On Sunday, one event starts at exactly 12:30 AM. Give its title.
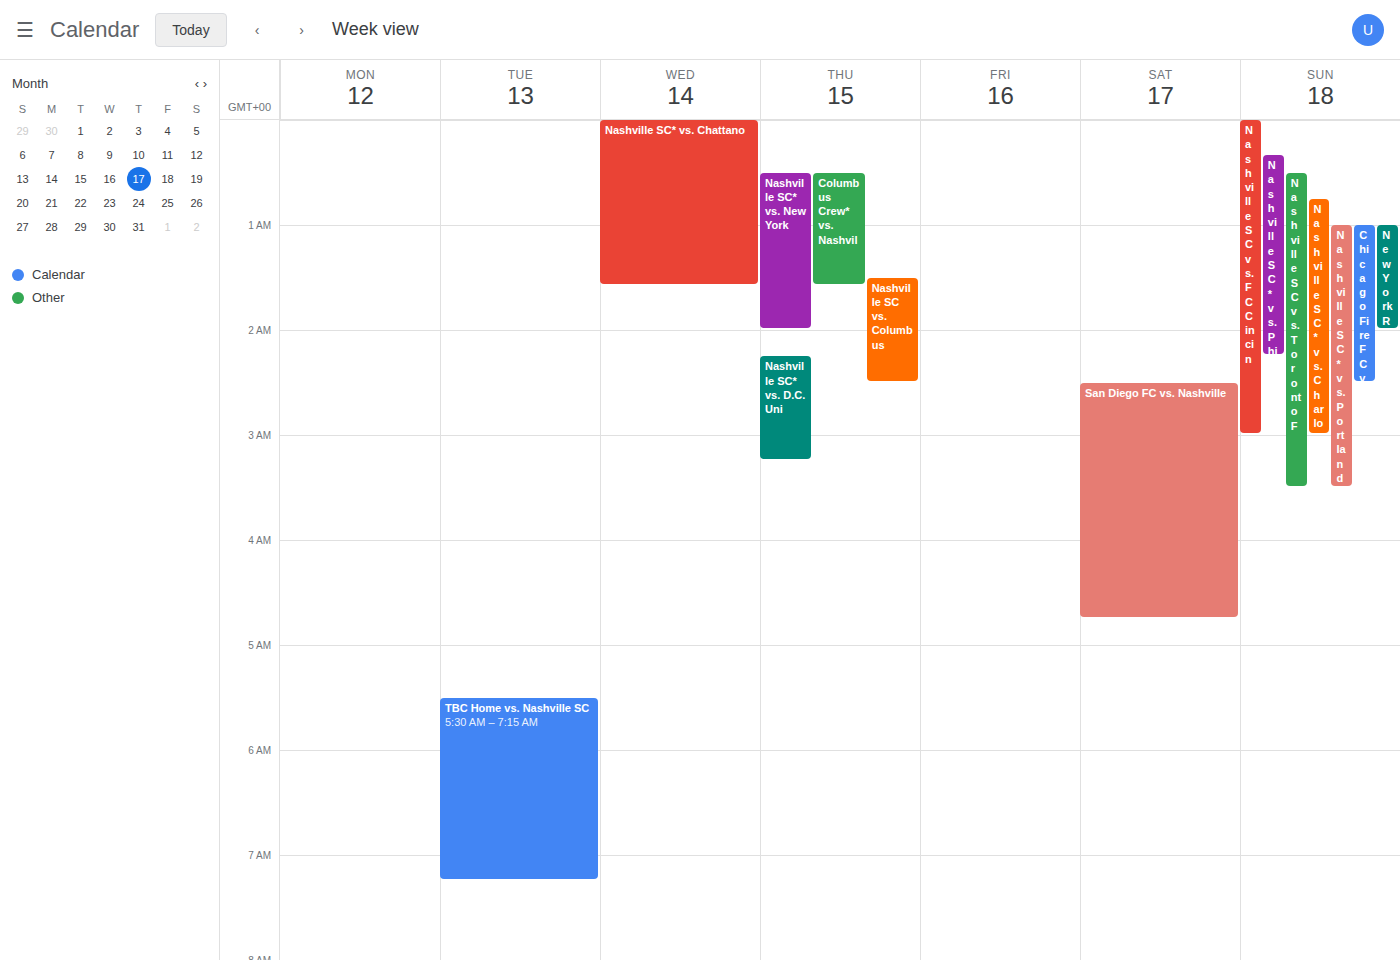
"Nashville SC vs. Toronto F"